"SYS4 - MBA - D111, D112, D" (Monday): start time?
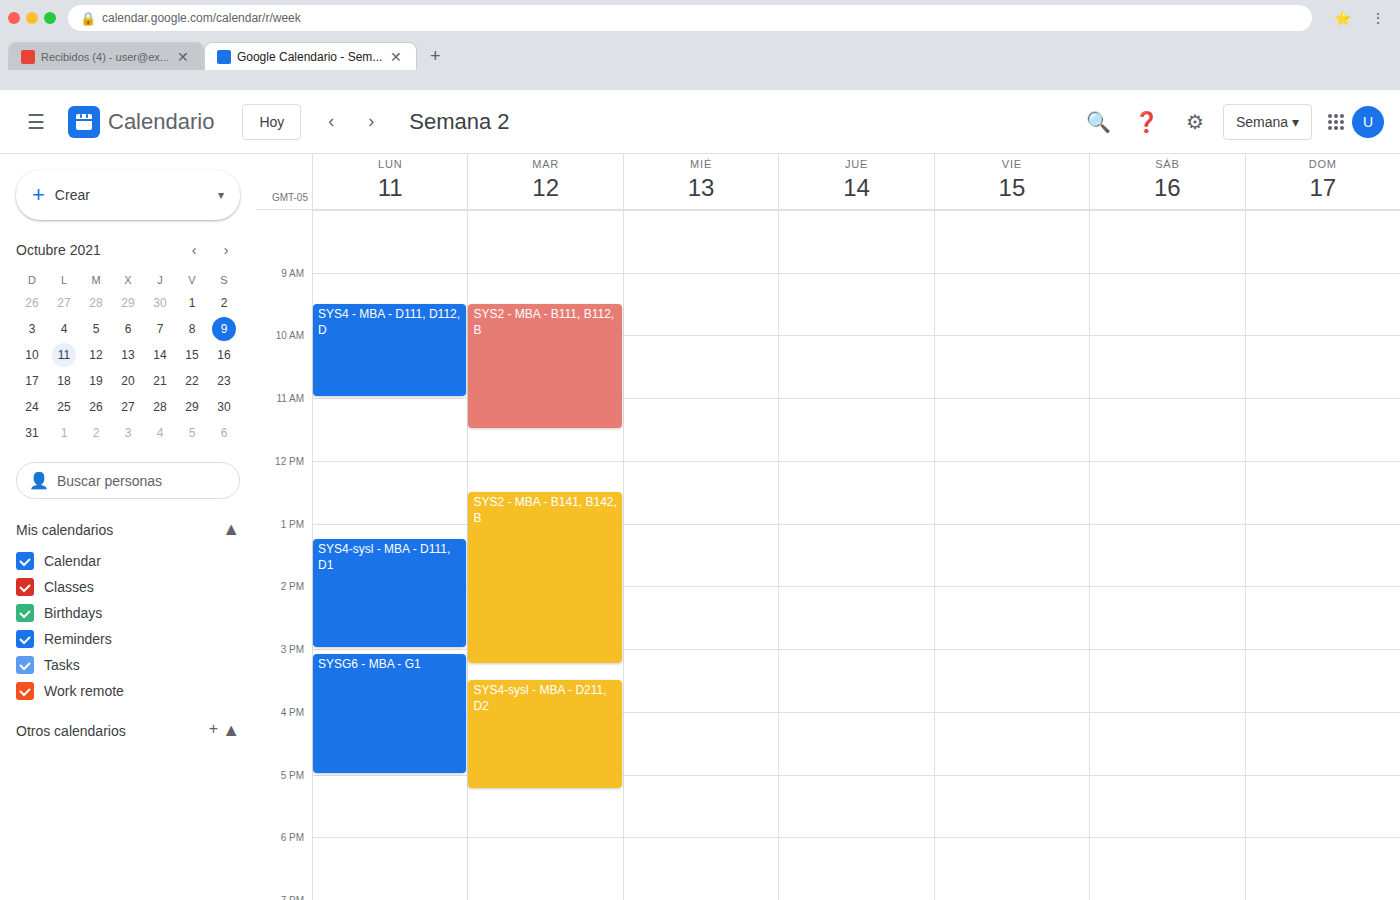
9:30 AM